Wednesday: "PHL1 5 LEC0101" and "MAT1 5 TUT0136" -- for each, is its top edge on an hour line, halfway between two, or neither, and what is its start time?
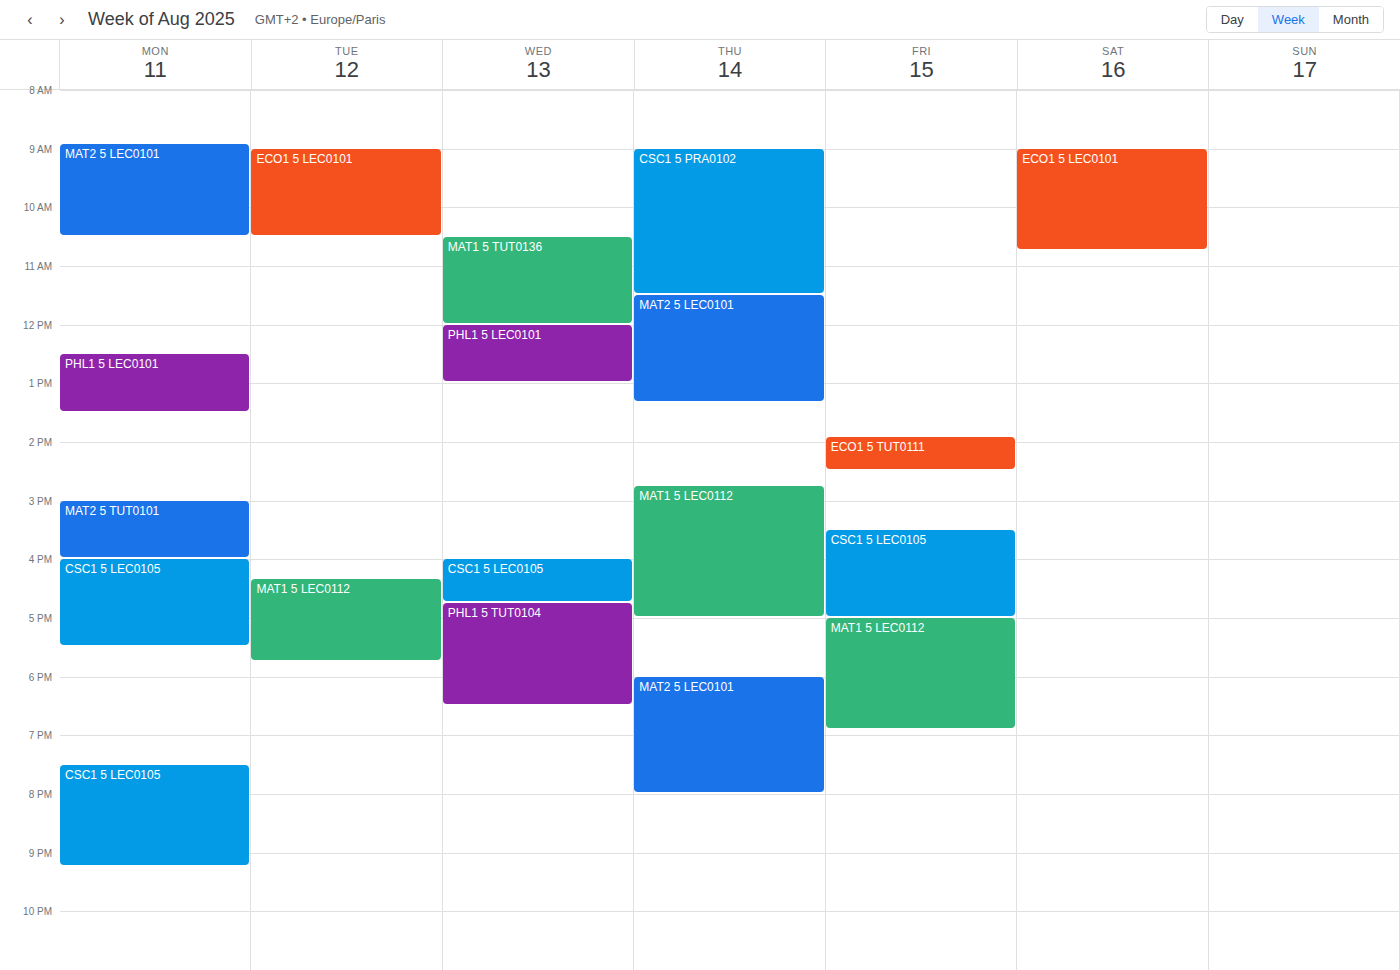
"PHL1 5 LEC0101": 12:00 PM, exactly on the 12 PM line. "MAT1 5 TUT0136": 10:30 AM, halfway between the 10 AM and 11 AM lines.